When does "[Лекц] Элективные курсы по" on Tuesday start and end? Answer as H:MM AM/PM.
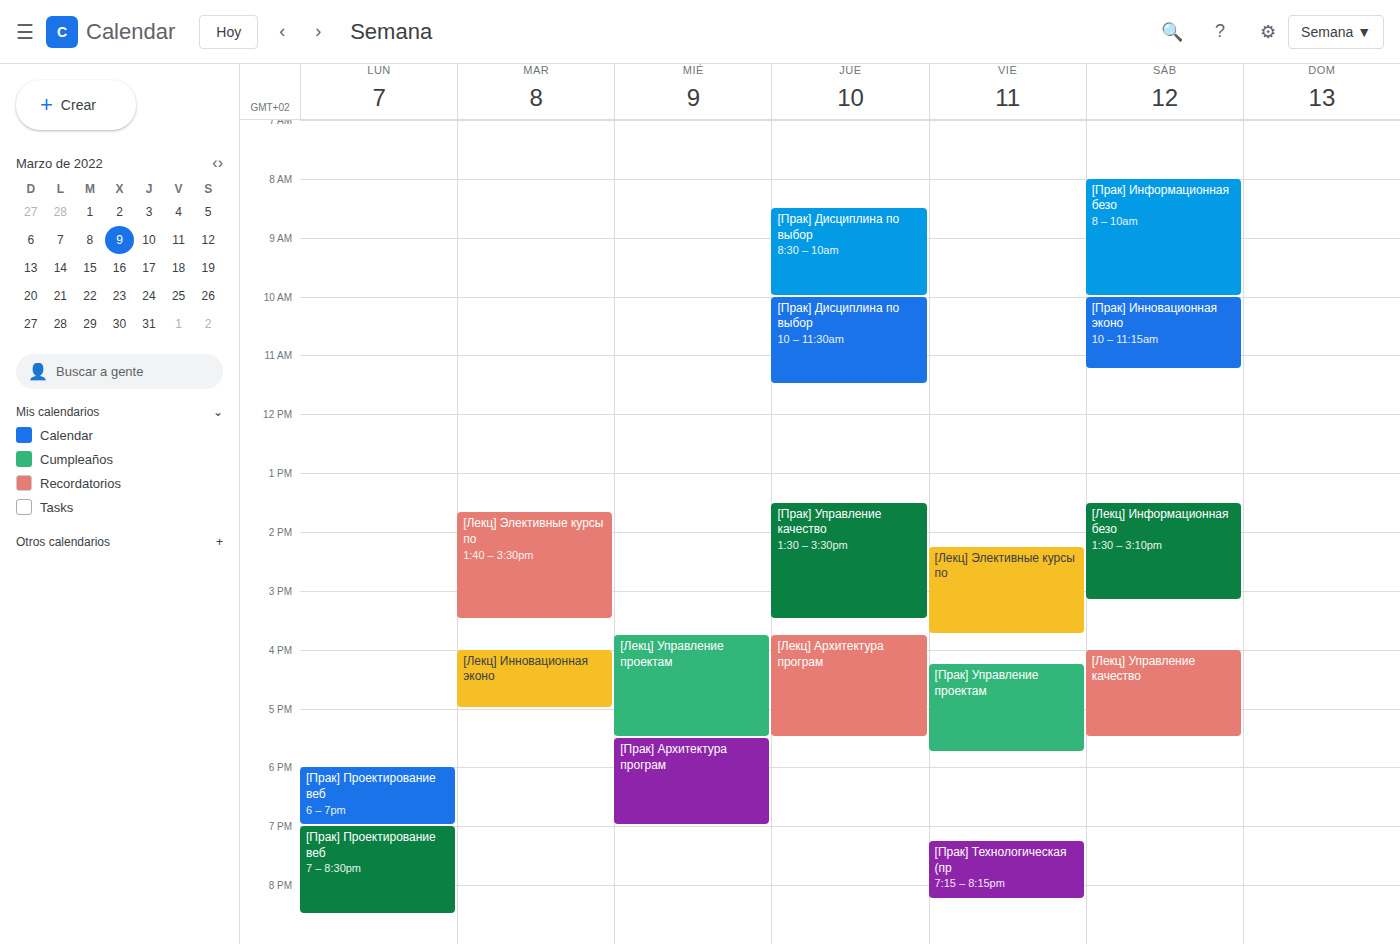
1:40 PM to 3:30 PM